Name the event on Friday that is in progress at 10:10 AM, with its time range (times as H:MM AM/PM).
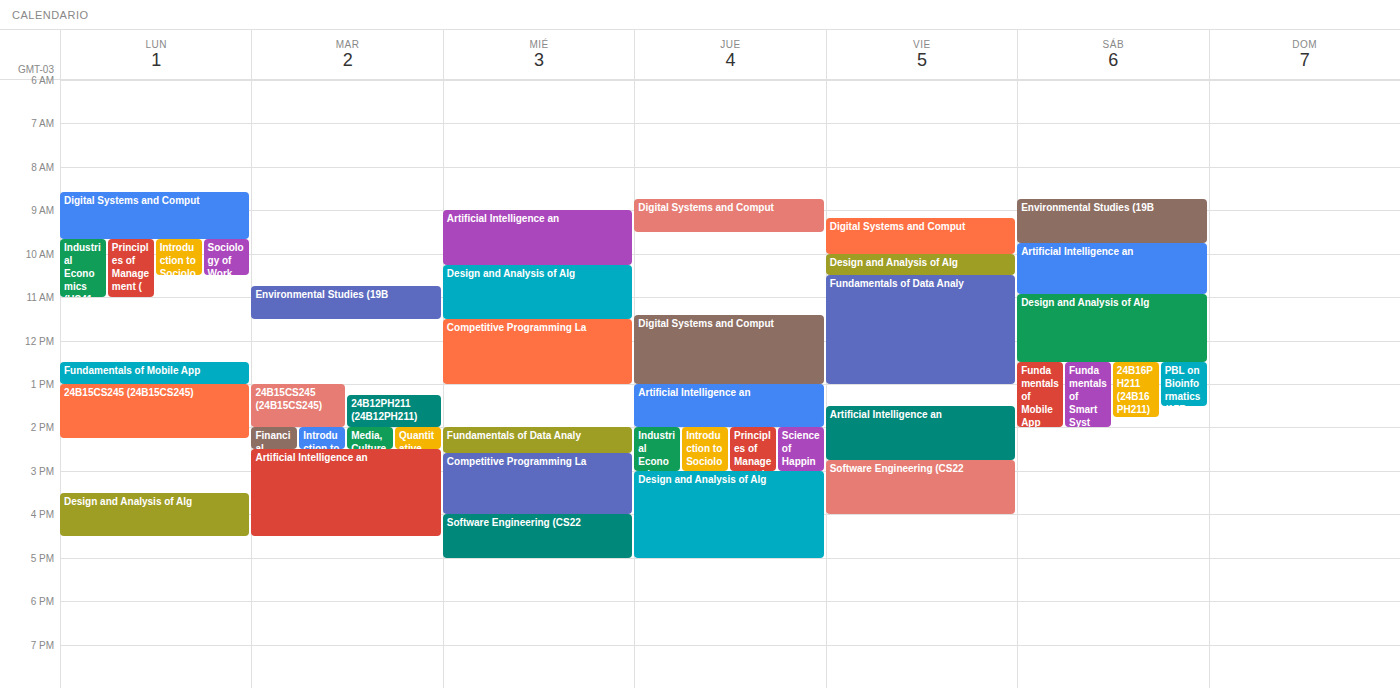
"Design and Analysis of Alg", 10:00 AM to 10:30 AM